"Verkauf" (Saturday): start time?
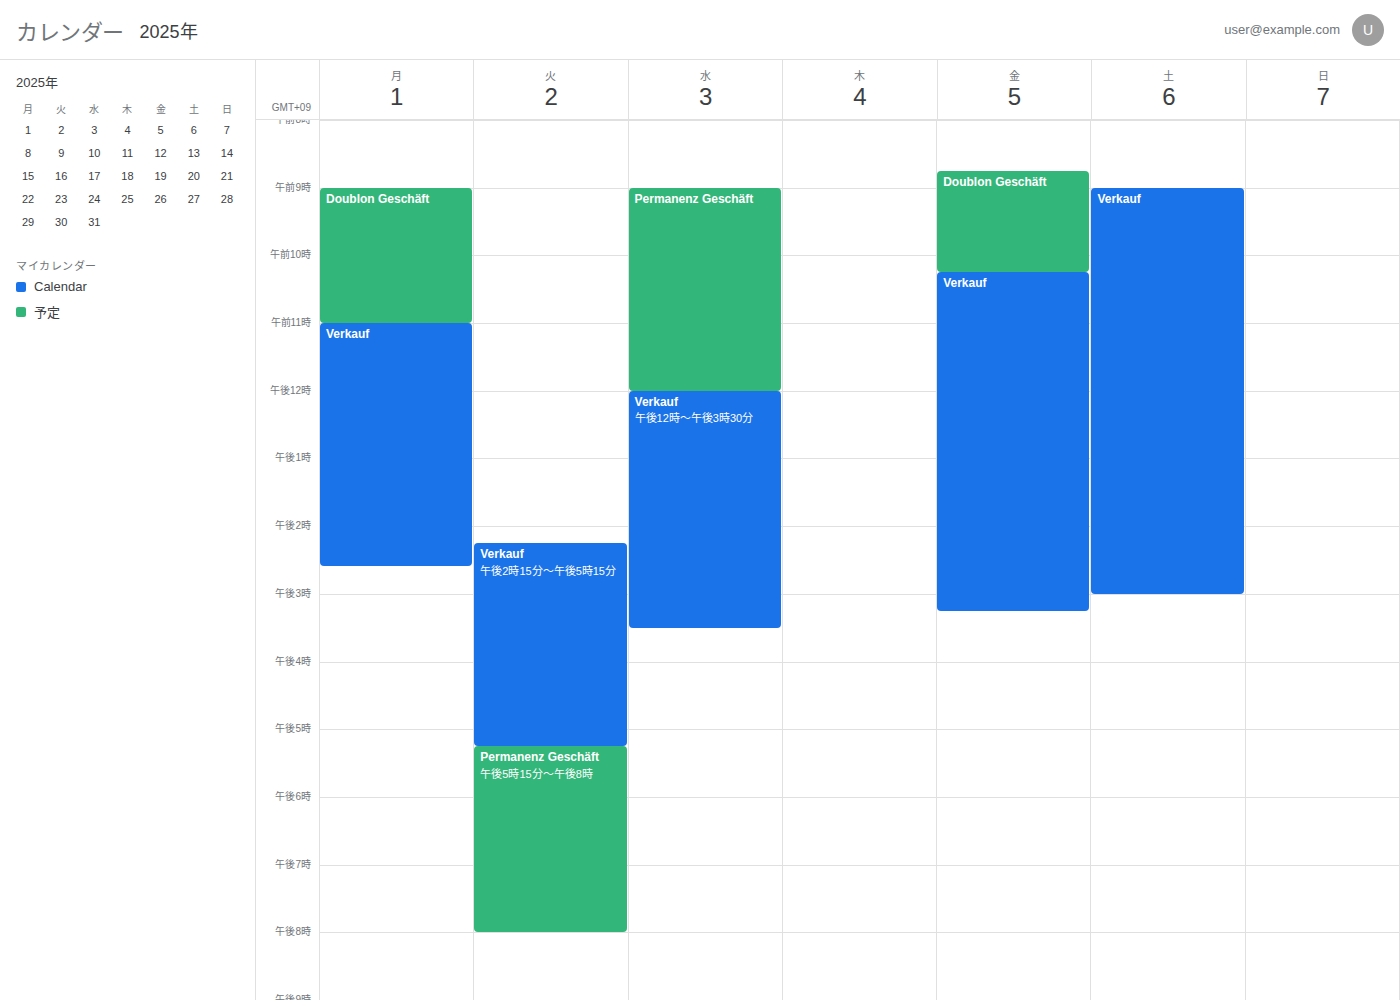
9:00 AM